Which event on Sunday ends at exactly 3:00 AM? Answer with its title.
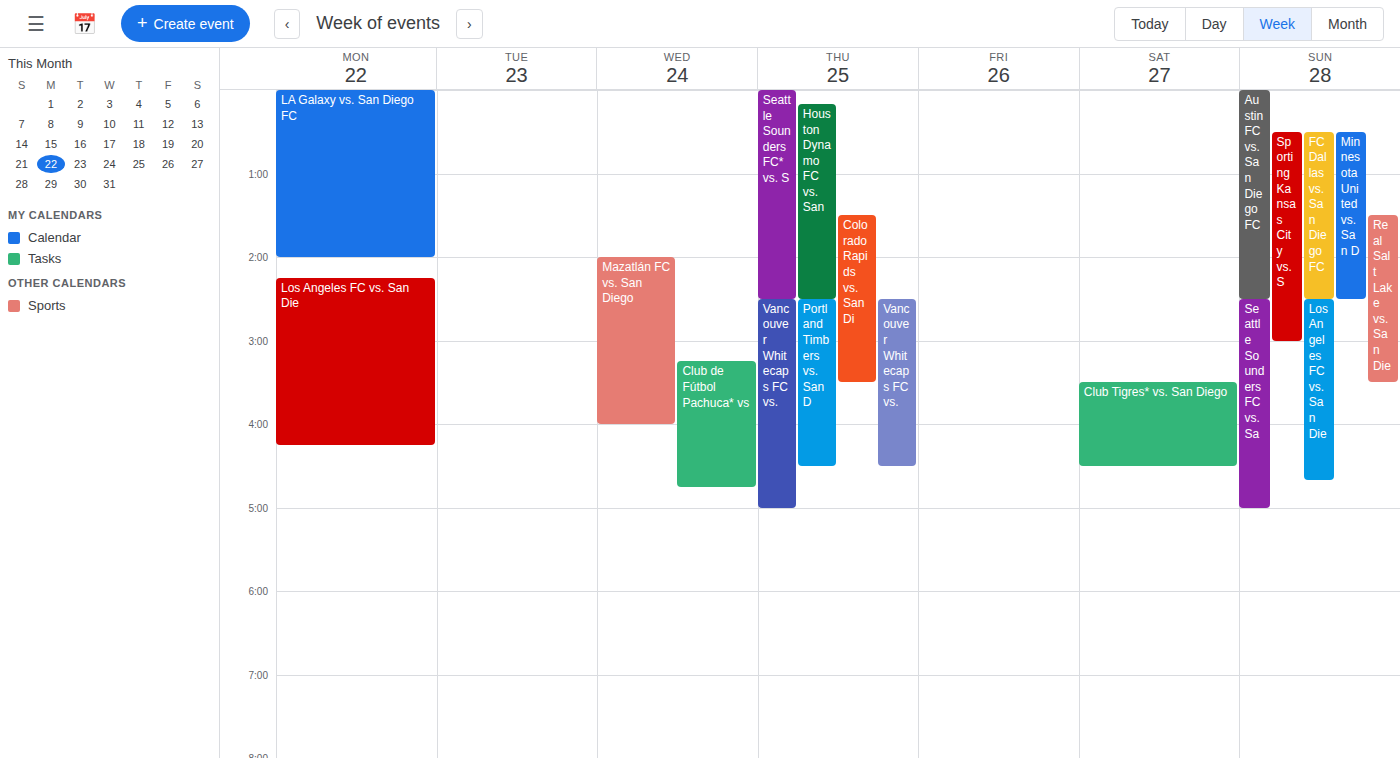
"Sporting Kansas City vs. S"